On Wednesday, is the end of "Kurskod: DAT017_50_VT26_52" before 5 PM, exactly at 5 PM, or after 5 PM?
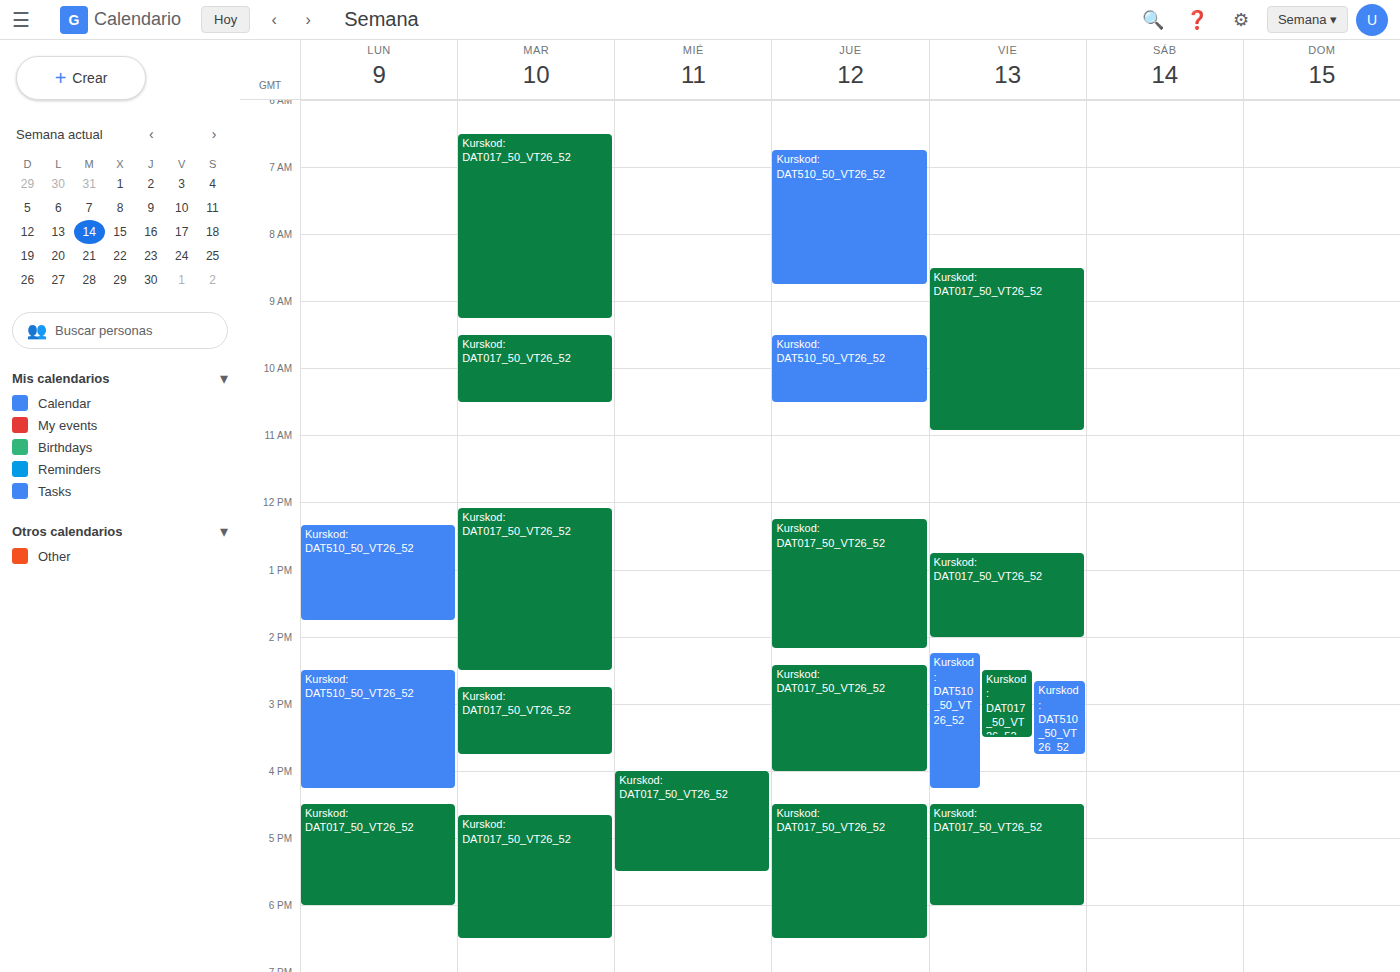
5:30 PM -- after 5 PM, 30 minutes below the 5 PM line.